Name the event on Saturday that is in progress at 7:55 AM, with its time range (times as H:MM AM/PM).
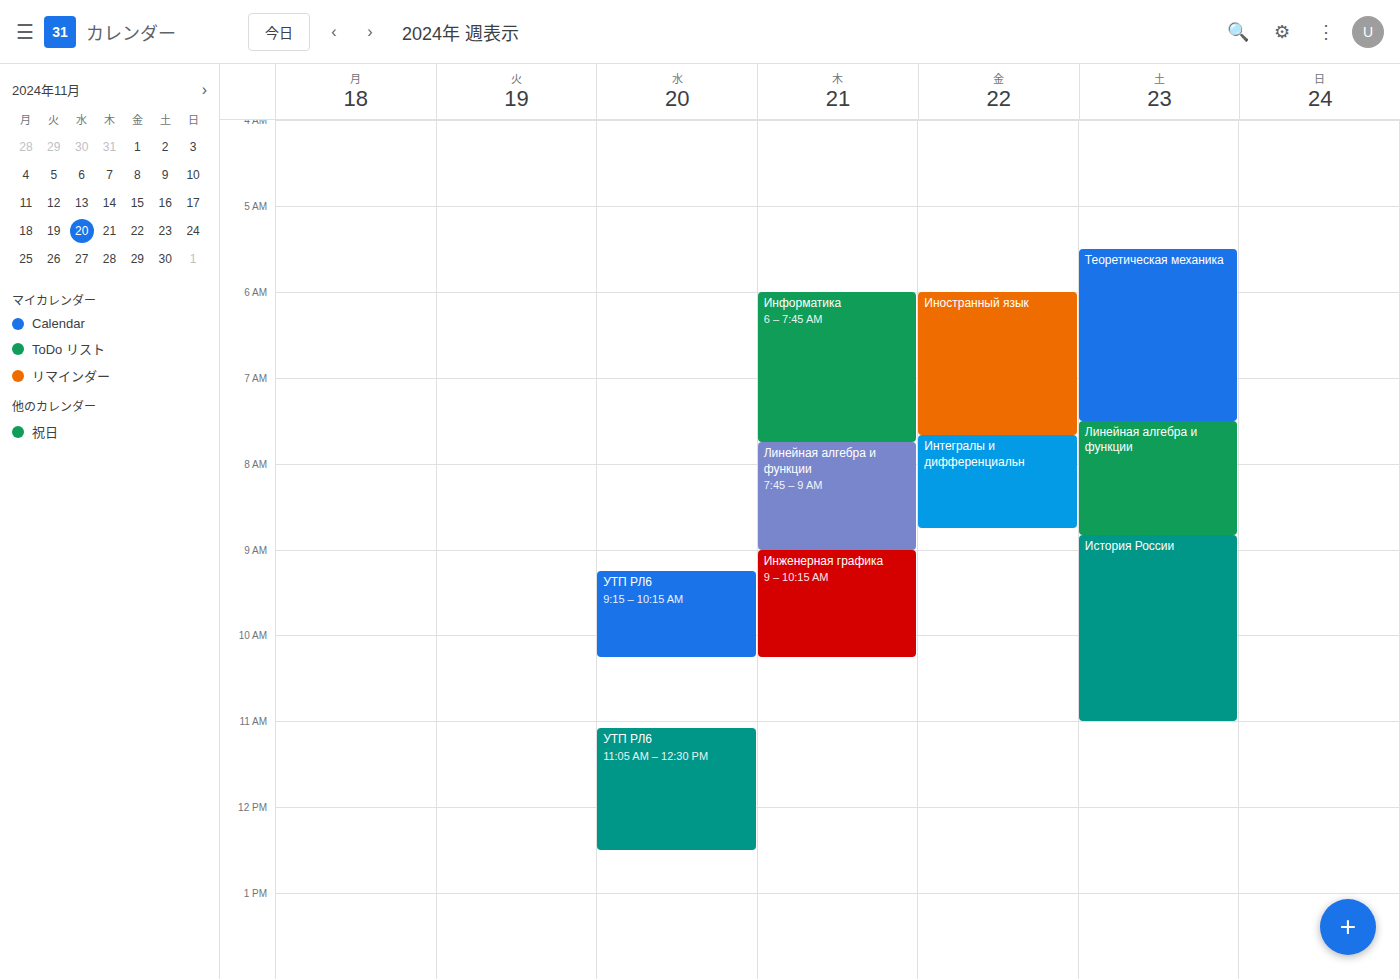
"Линейная алгебра и функции", 7:30 AM to 8:50 AM